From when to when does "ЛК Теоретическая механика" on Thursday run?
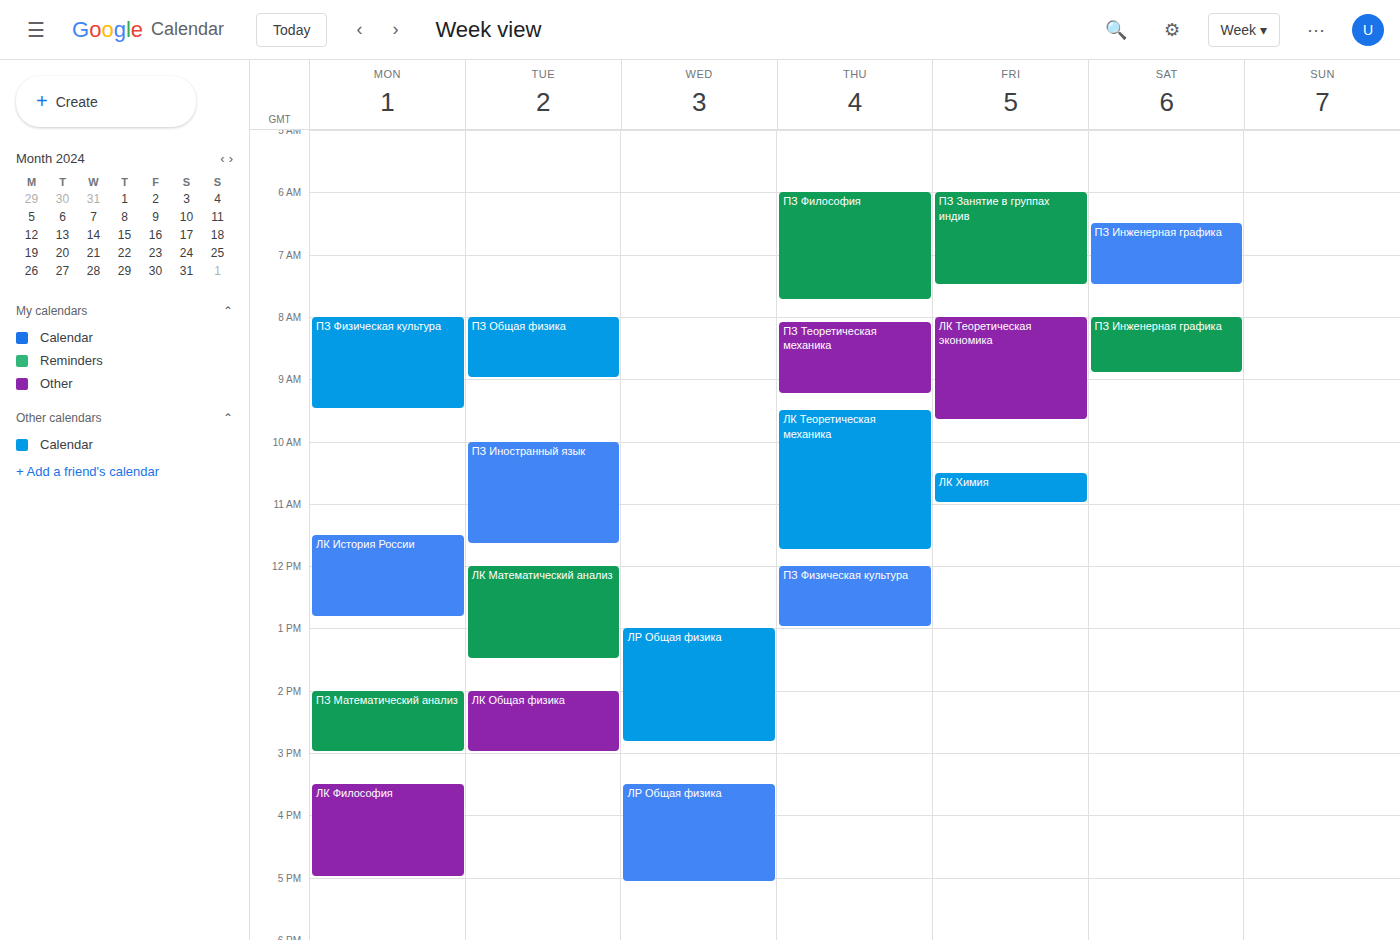
9:30 AM to 11:45 AM